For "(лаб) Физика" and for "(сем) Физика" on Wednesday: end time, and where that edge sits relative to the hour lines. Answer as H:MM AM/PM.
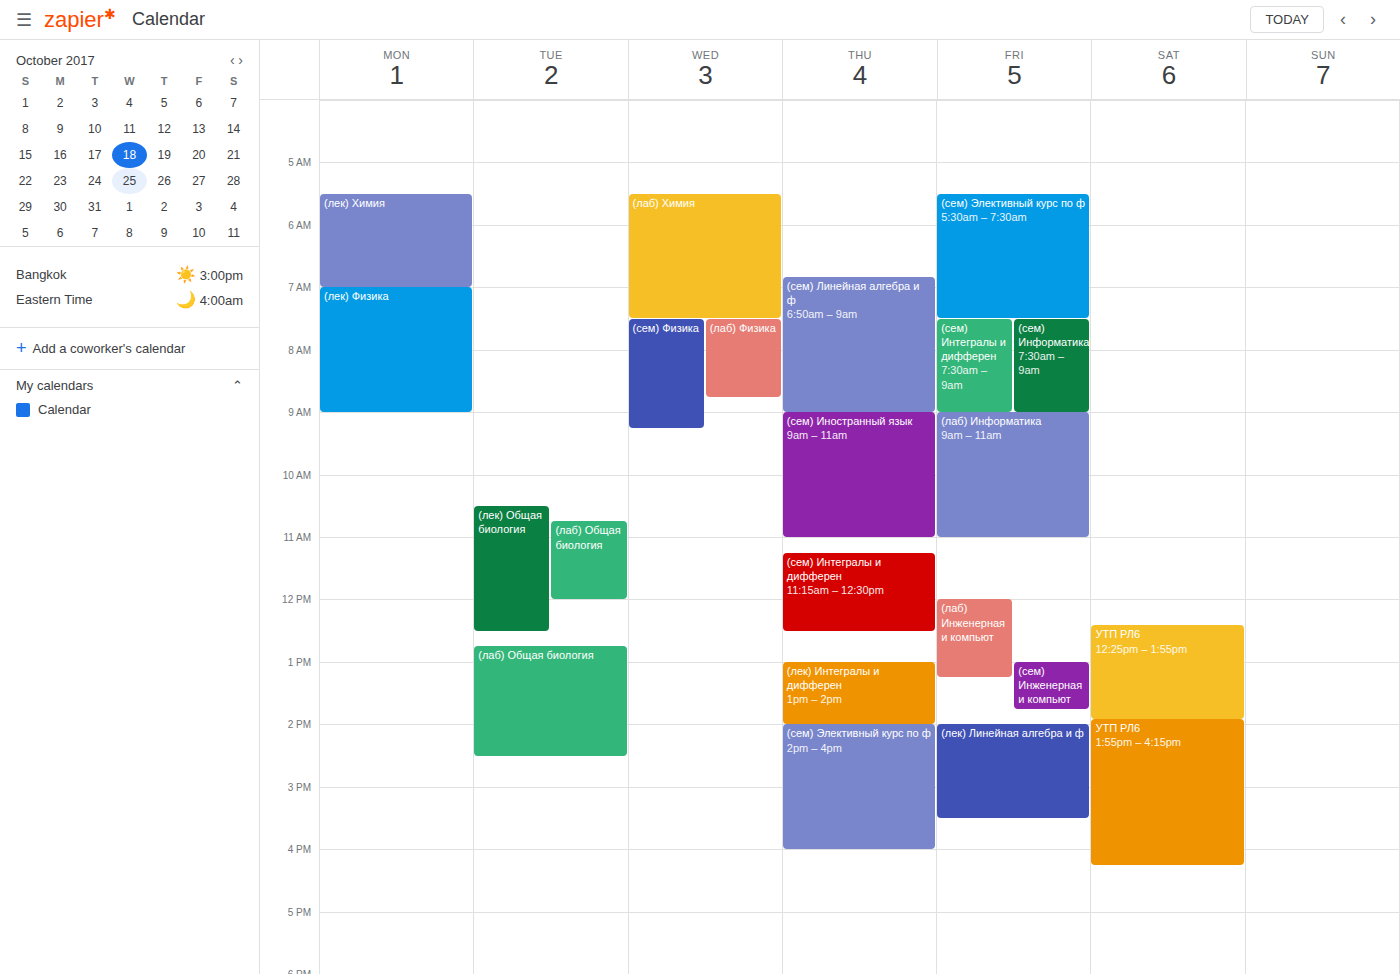
"(лаб) Физика": 8:45 AM, neither: three quarters of the way from the 8 AM line to the 9 AM line. "(сем) Физика": 9:15 AM, neither: a quarter of the way from the 9 AM line to the 10 AM line.